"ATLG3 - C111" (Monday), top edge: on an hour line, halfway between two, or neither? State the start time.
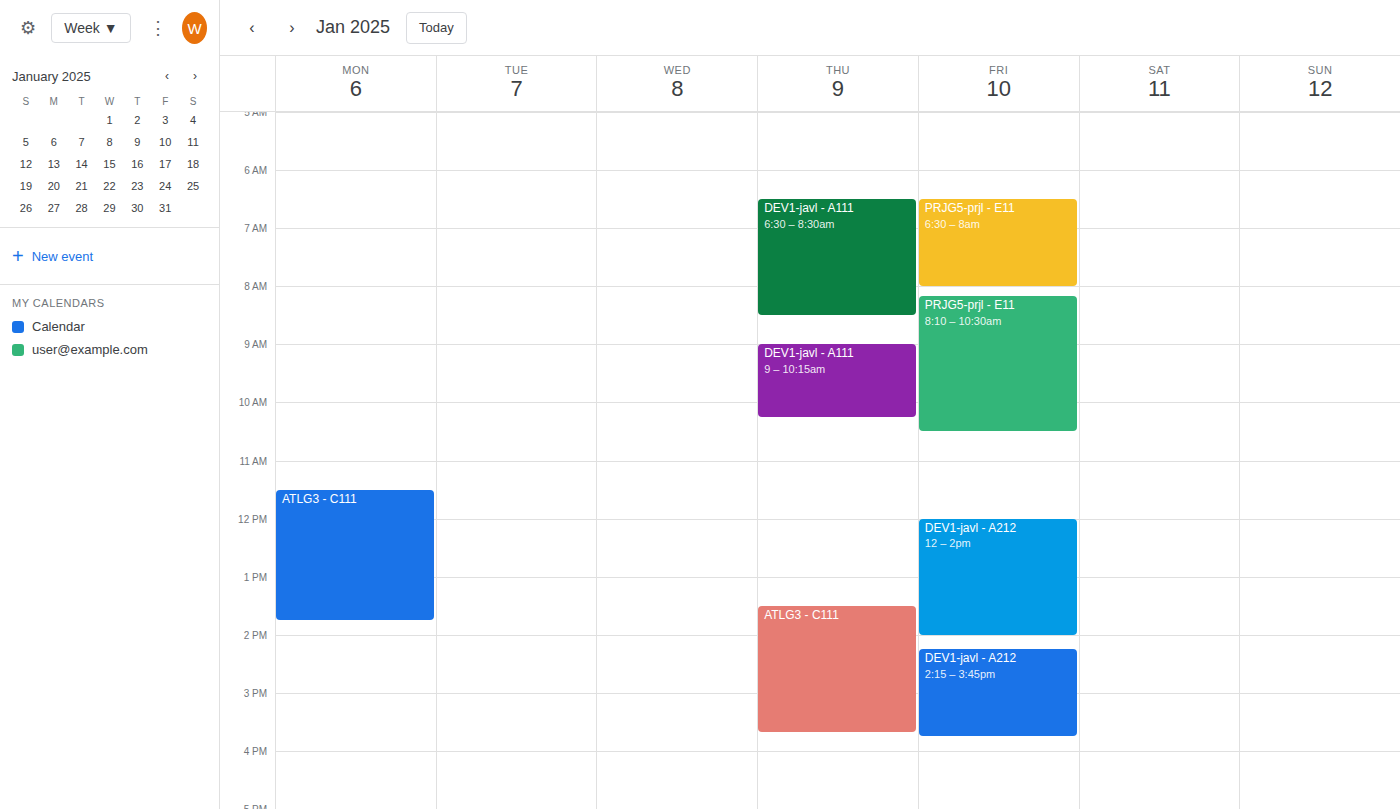
11:30 AM -- halfway between the 11 AM and 12 PM lines.